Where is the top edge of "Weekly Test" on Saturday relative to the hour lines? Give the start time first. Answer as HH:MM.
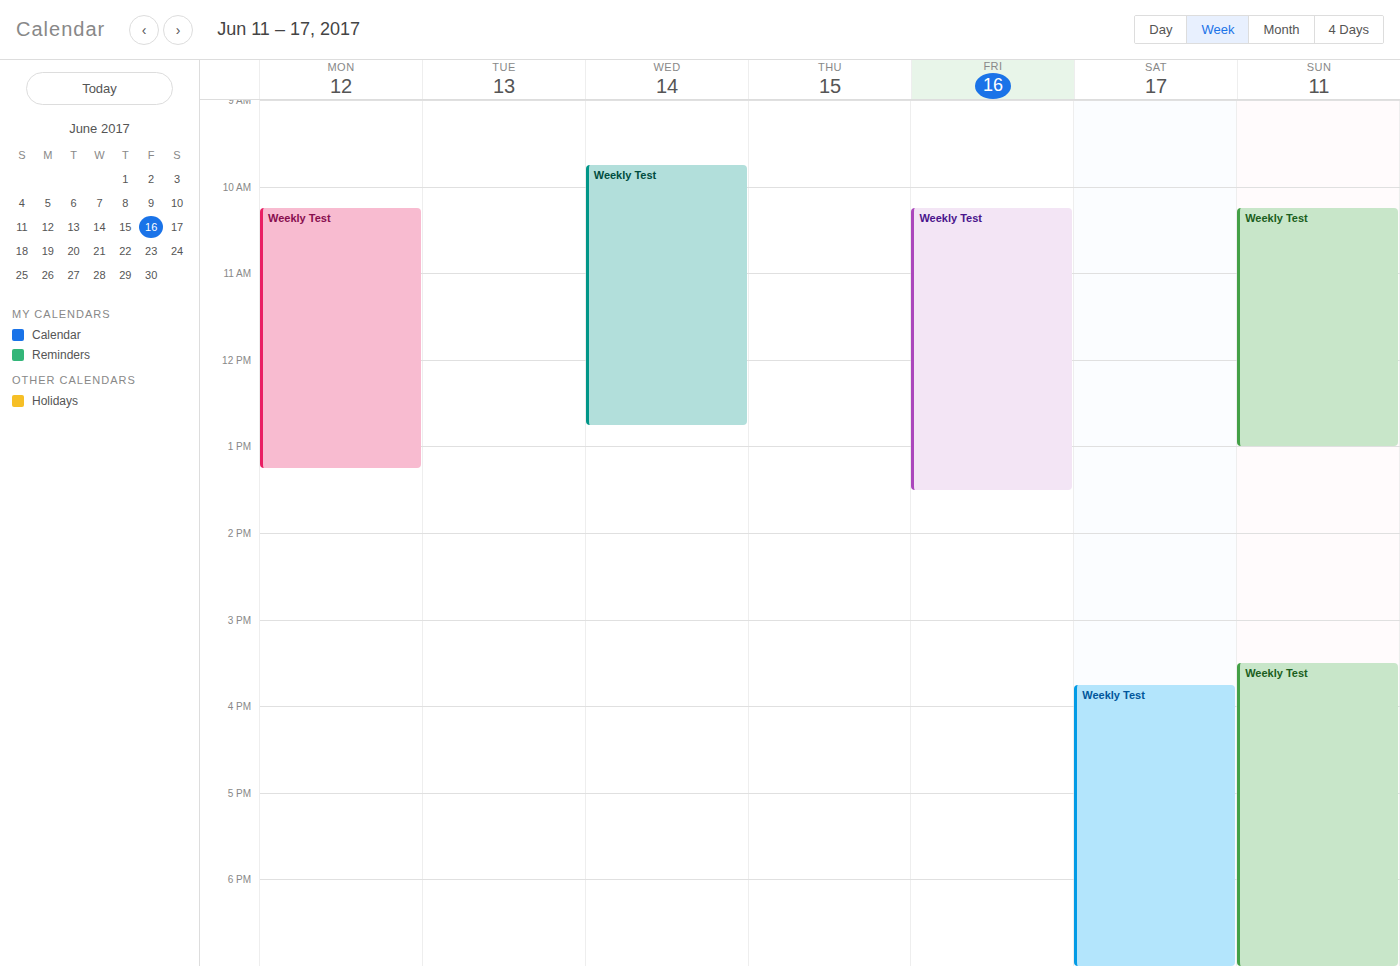
15:45 -- neither: three quarters of the way from the 15:00 line to the 16:00 line.